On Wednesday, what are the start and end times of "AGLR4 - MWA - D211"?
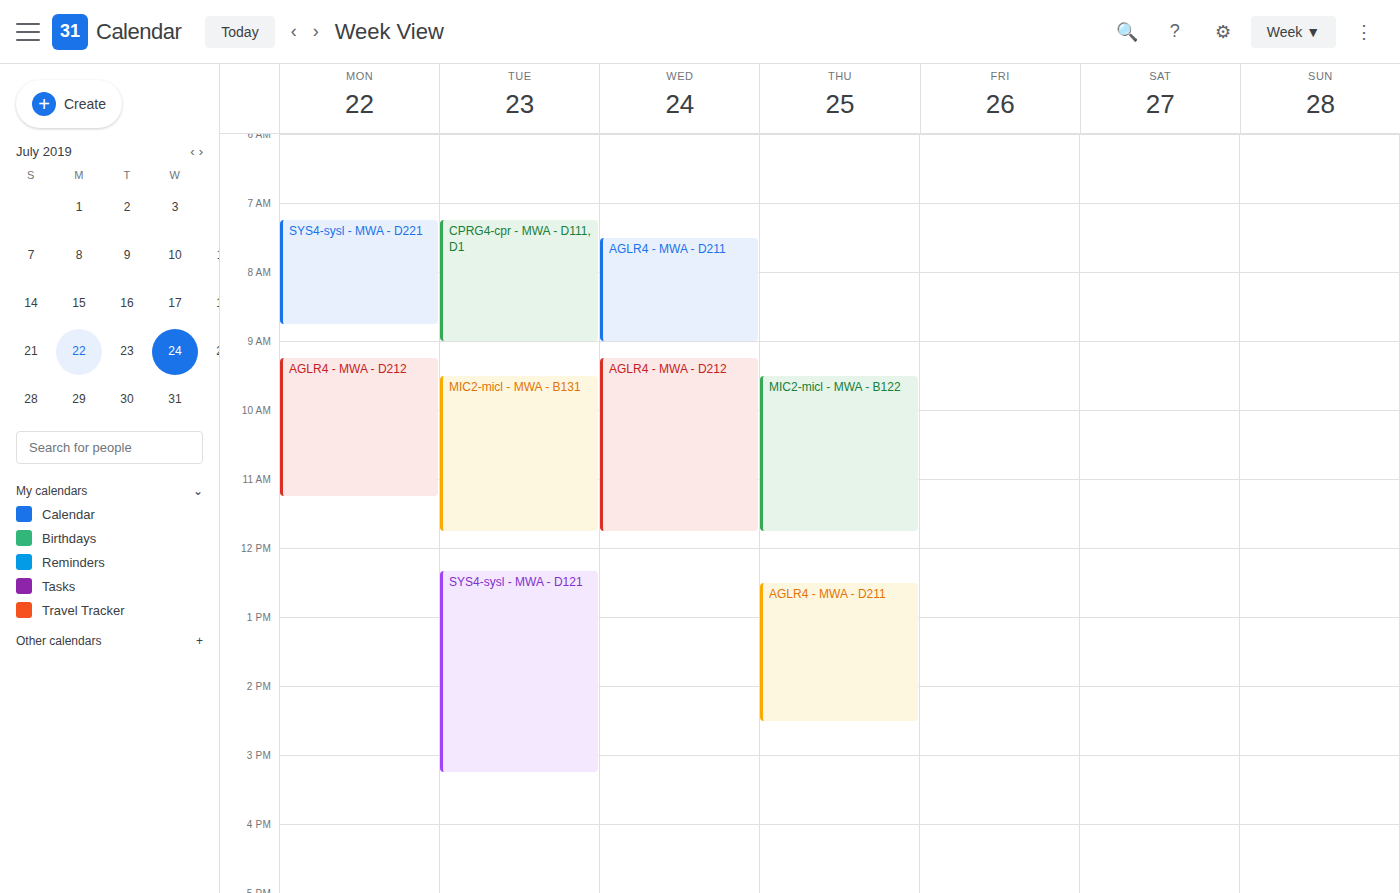
7:30 AM to 9:00 AM